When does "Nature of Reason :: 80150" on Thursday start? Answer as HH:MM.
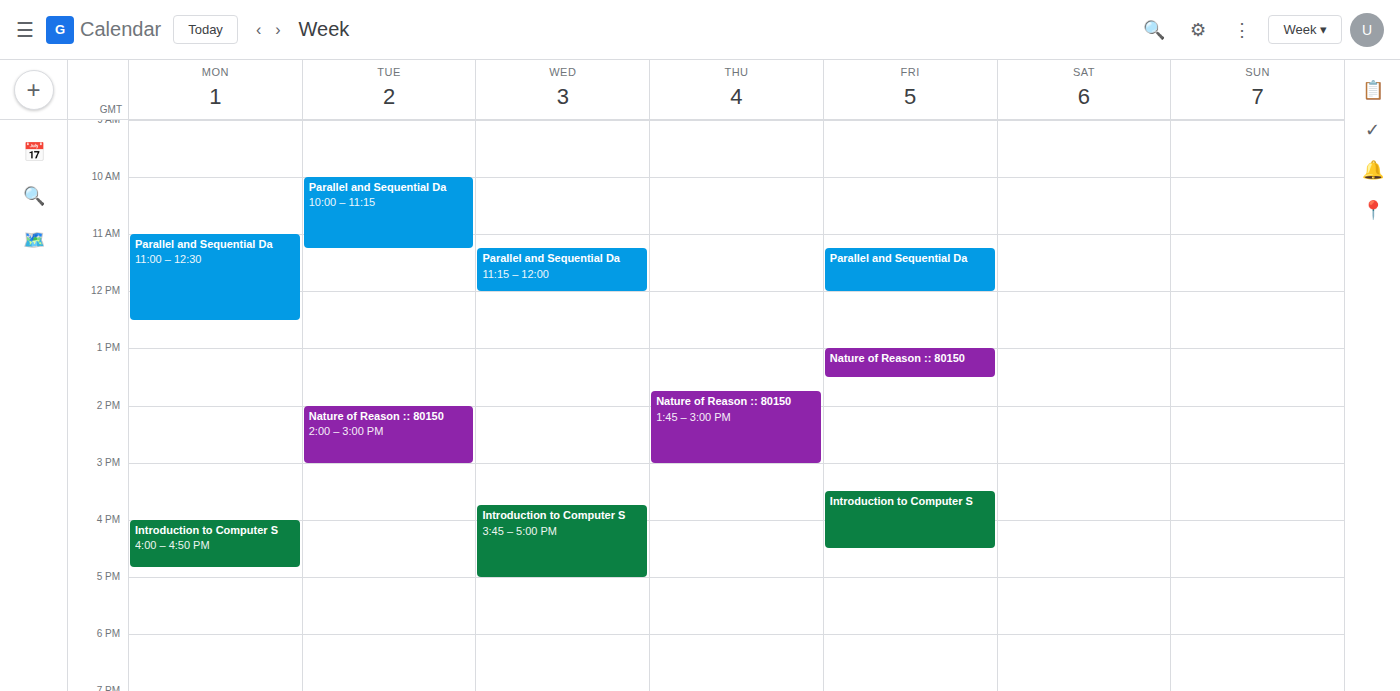
13:45